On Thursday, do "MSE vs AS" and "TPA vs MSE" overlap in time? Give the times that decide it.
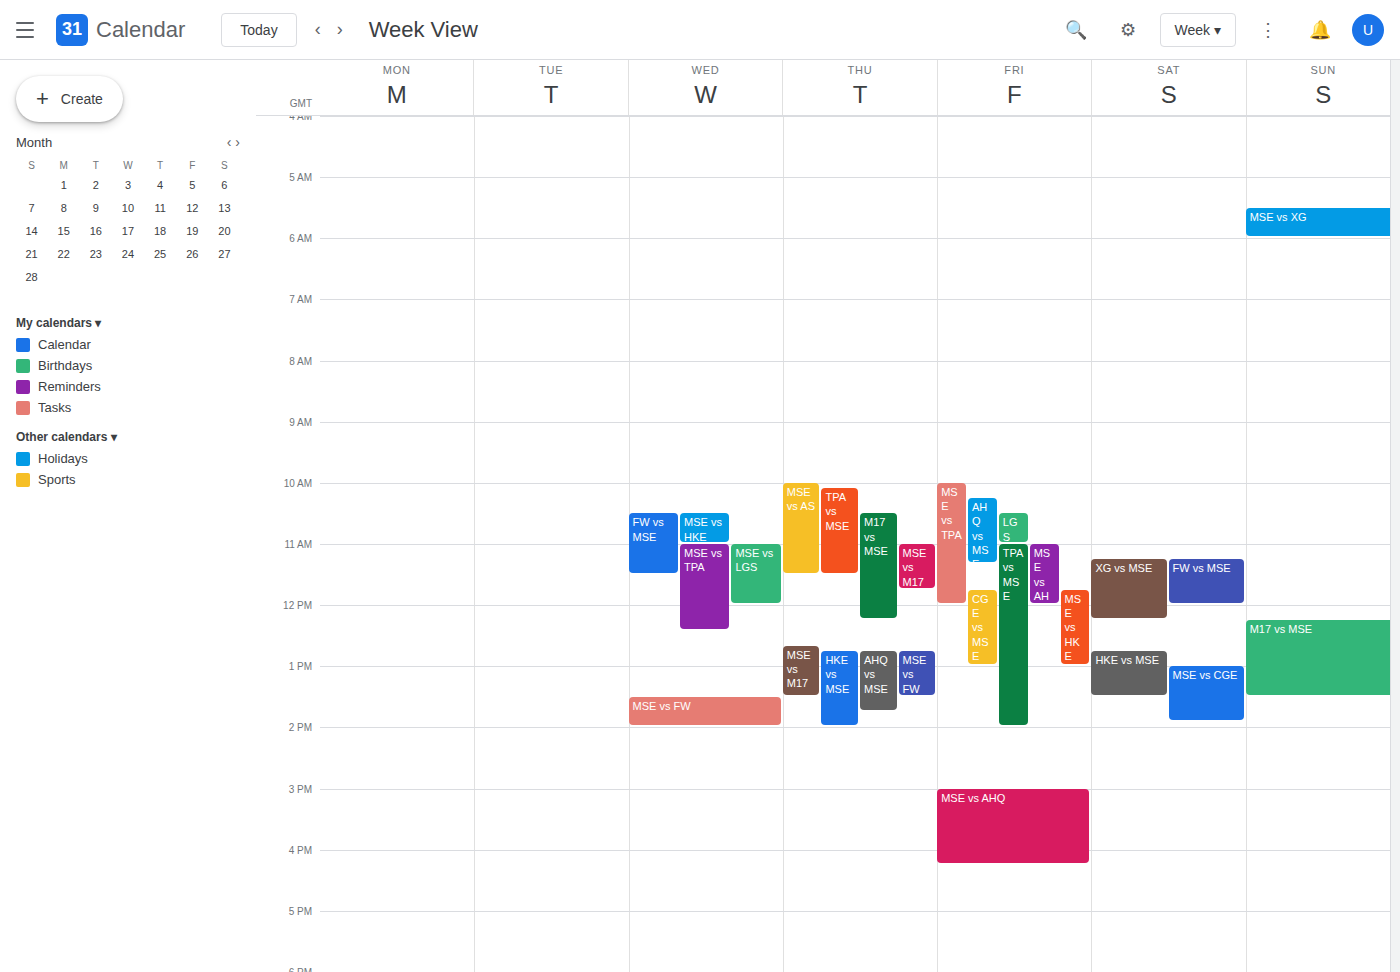
"TPA vs MSE" starts at 10:05, before "MSE vs AS" ends at 11:30 -- they overlap.